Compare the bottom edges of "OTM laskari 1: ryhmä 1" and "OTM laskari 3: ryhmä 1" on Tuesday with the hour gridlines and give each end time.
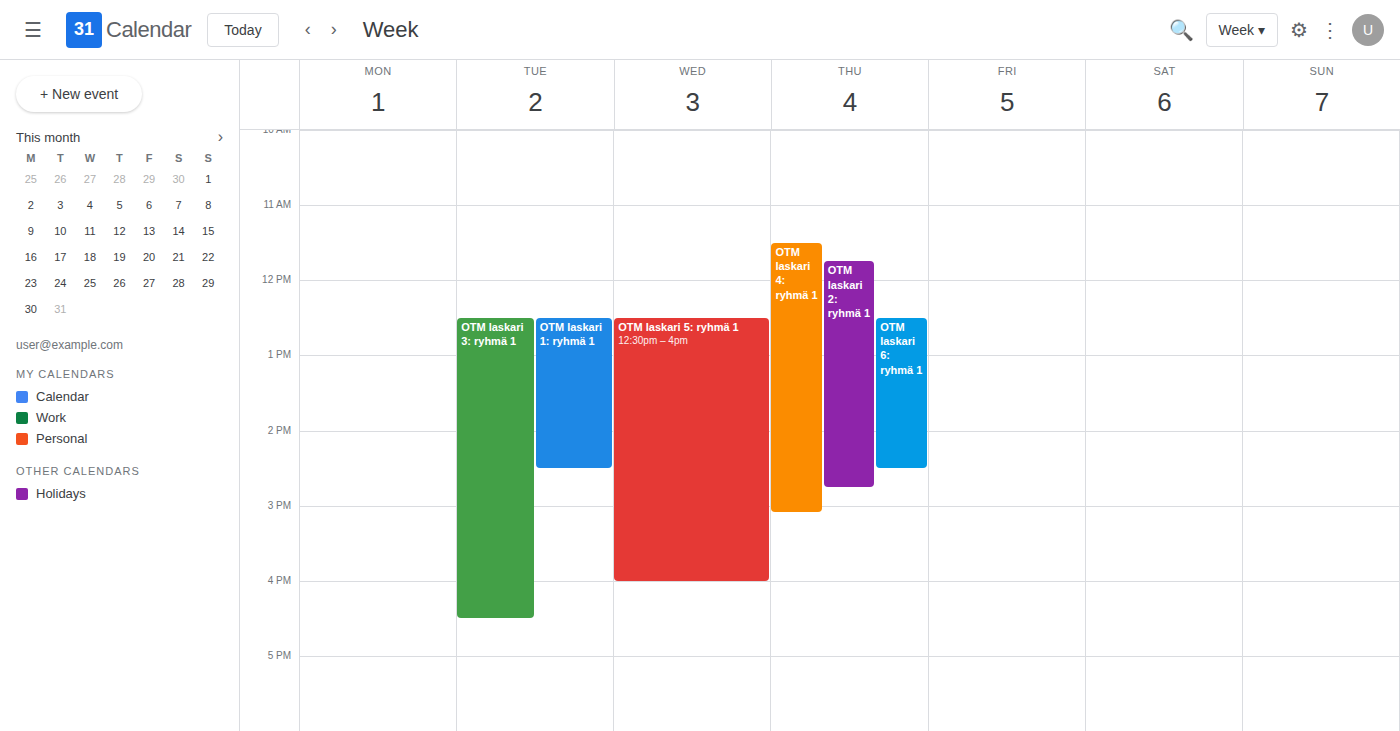
"OTM laskari 1: ryhmä 1": 2:30 PM, halfway between the 2 PM and 3 PM lines. "OTM laskari 3: ryhmä 1": 4:30 PM, halfway between the 4 PM and 5 PM lines.